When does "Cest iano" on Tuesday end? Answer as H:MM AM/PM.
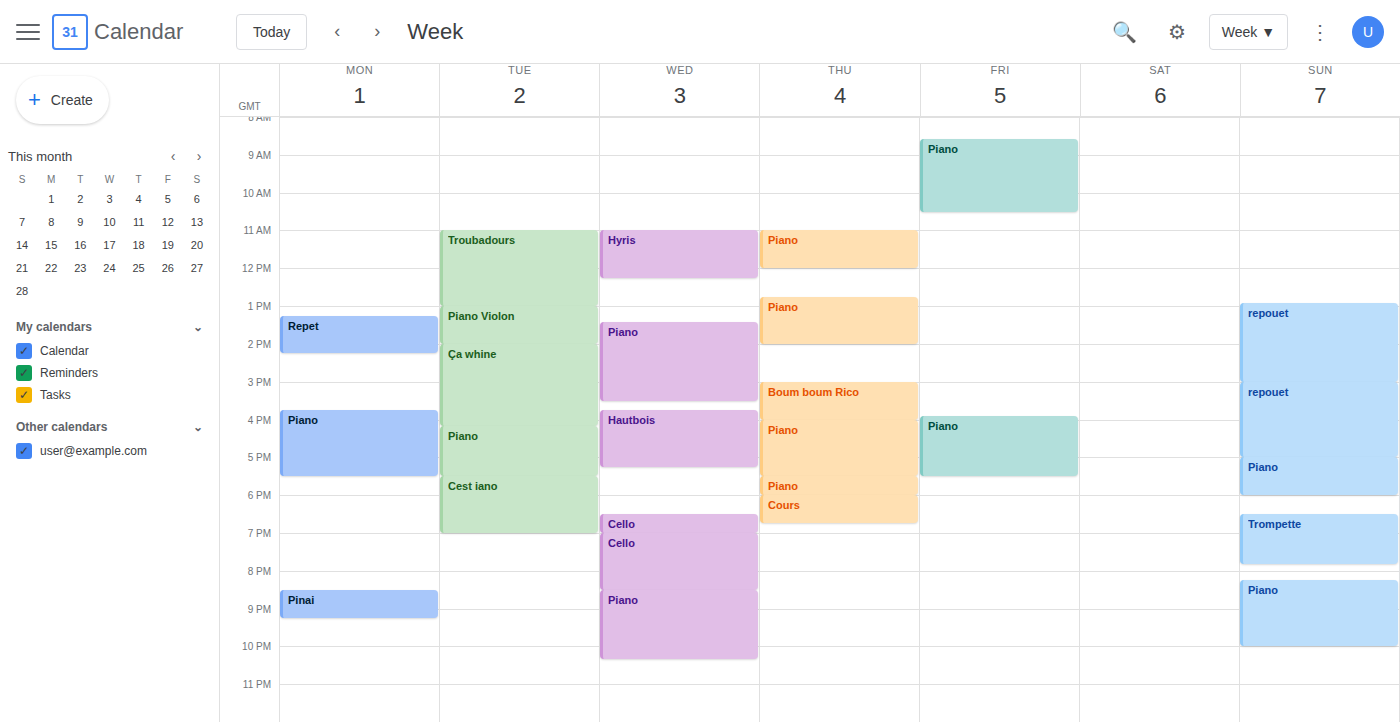
7:00 PM